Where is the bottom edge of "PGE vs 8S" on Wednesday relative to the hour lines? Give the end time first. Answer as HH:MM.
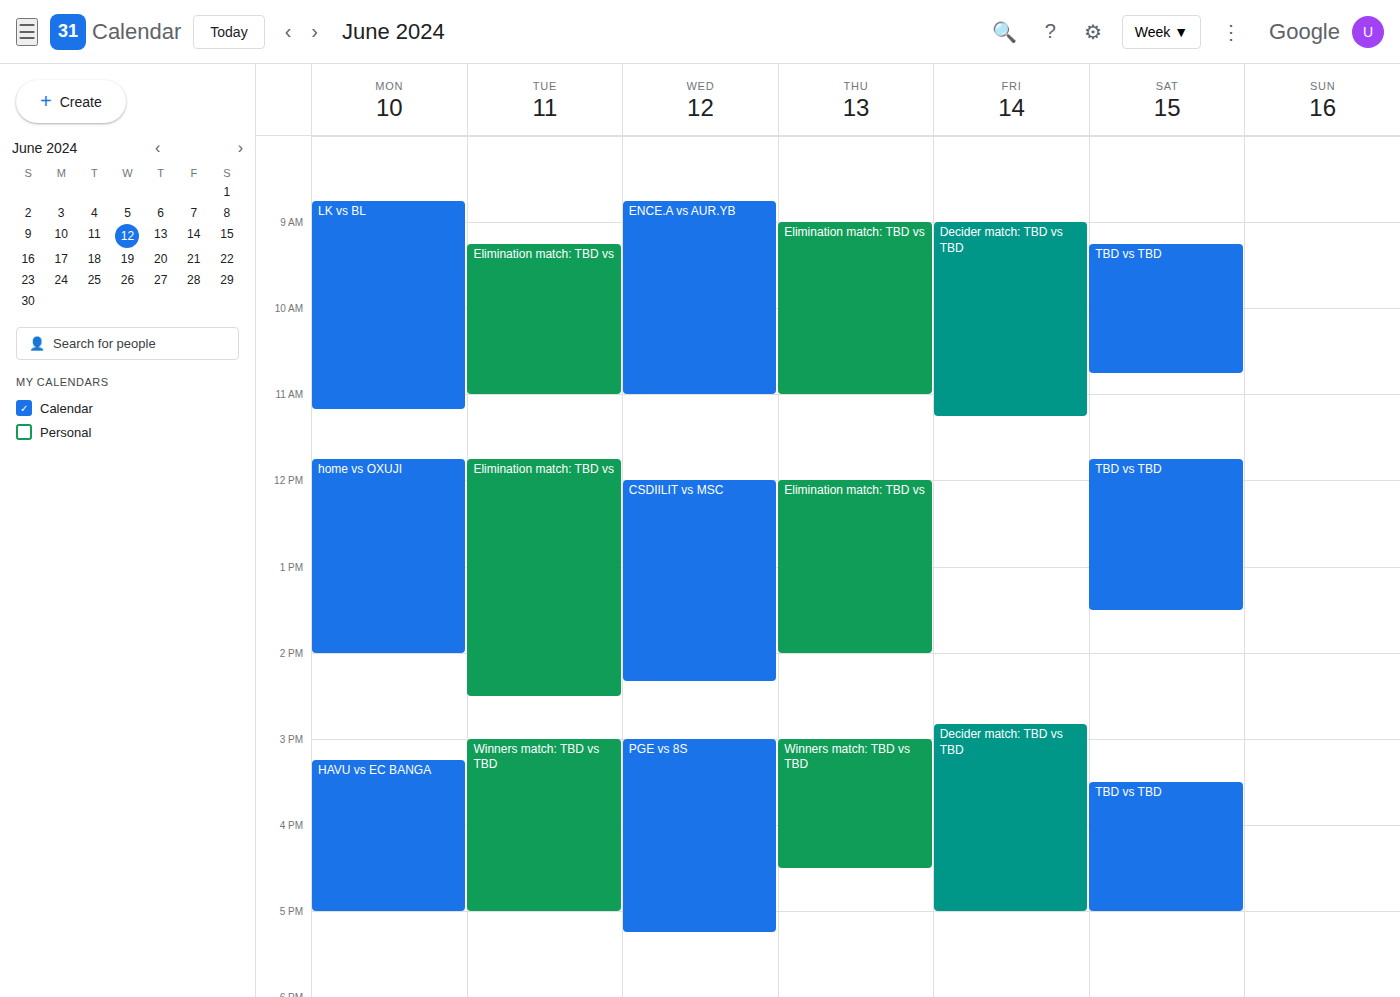
17:15 -- neither: a quarter of the way from the 17:00 line to the 18:00 line.